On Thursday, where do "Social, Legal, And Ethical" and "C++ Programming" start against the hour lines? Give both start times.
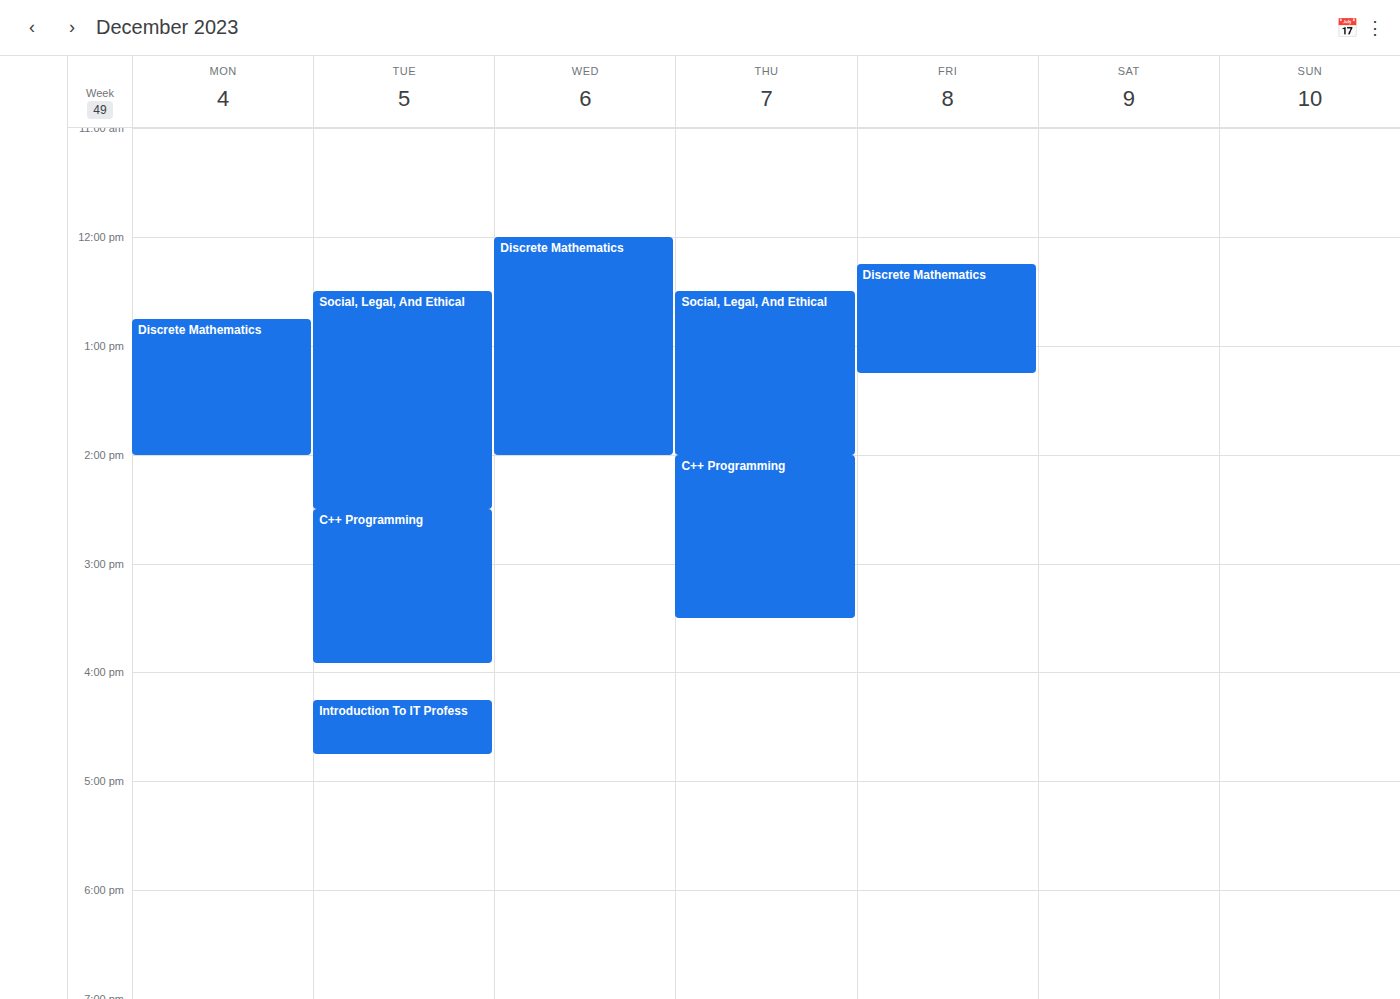
"Social, Legal, And Ethical": 12:30 PM, halfway between the 12 PM and 1 PM lines. "C++ Programming": 2:00 PM, exactly on the 2 PM line.